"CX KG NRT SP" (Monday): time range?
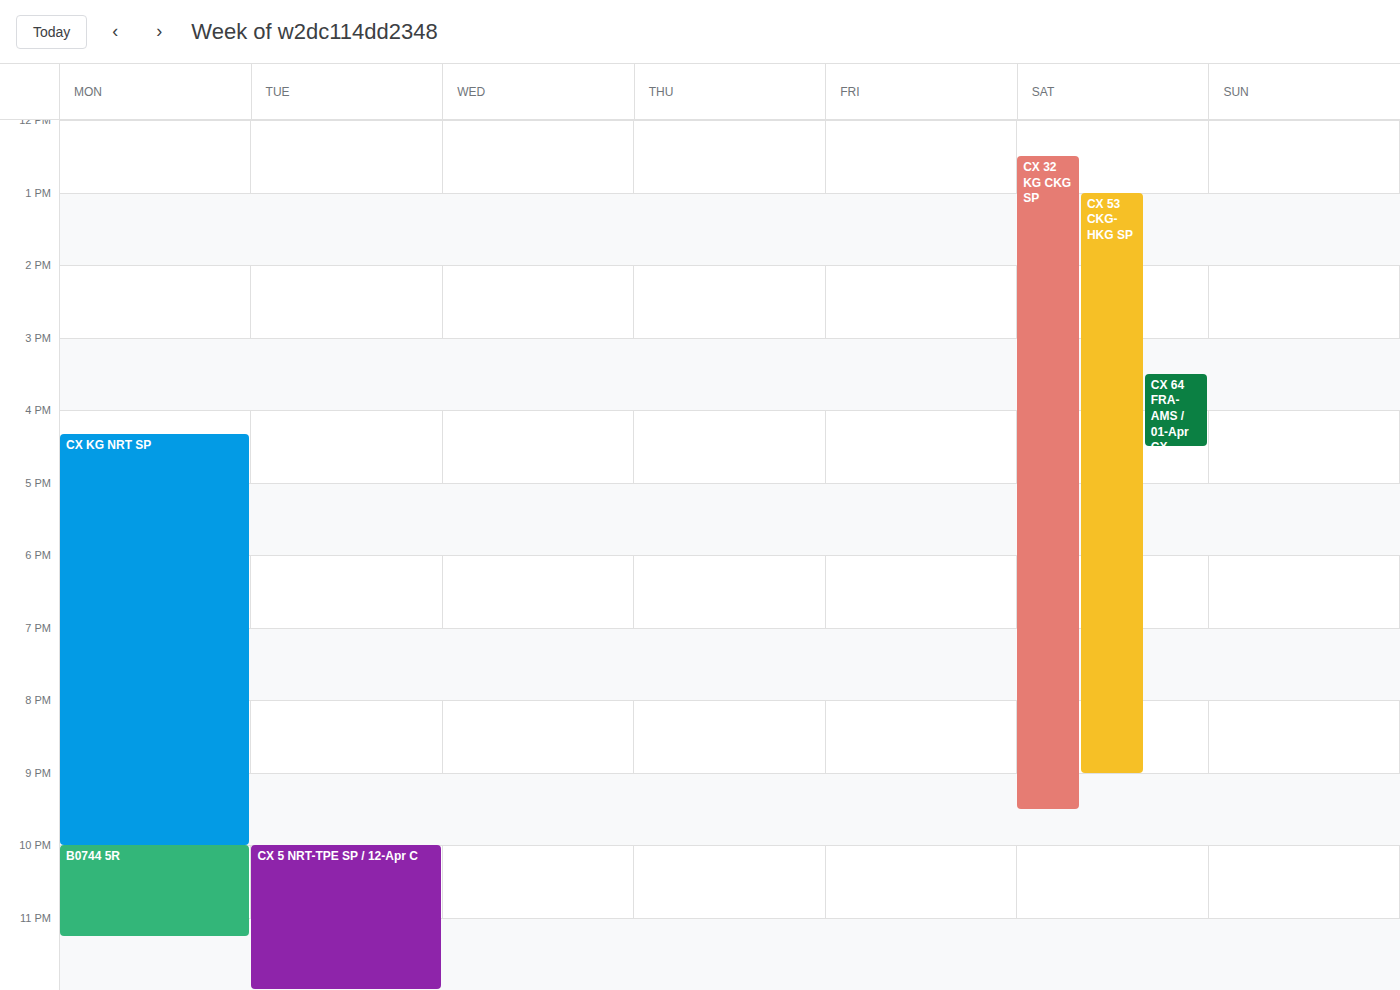
4:20 PM to 10:00 PM